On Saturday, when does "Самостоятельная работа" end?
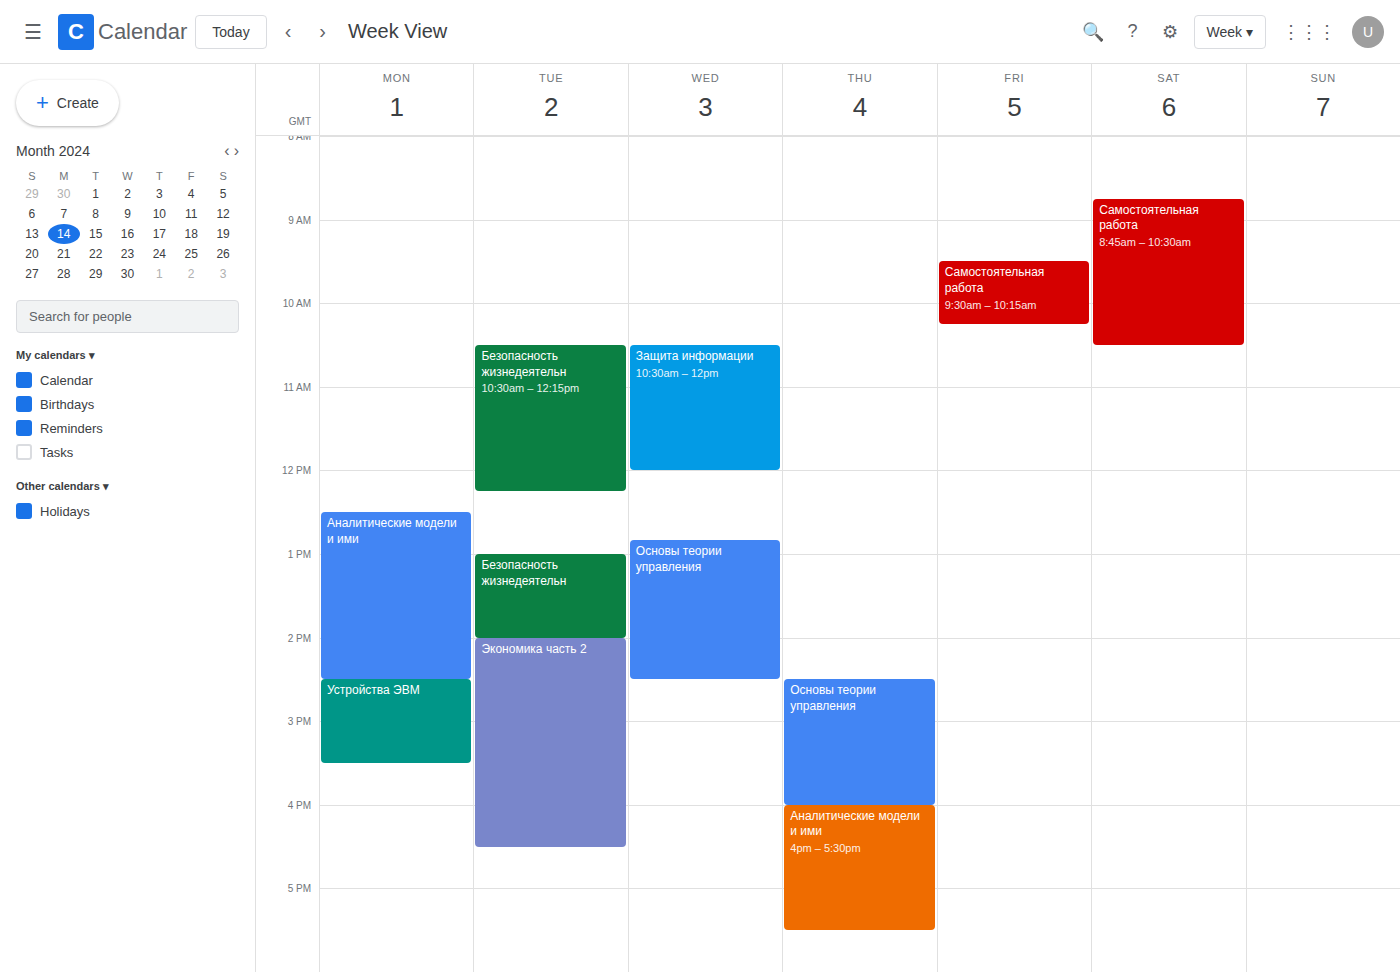
10:30 AM